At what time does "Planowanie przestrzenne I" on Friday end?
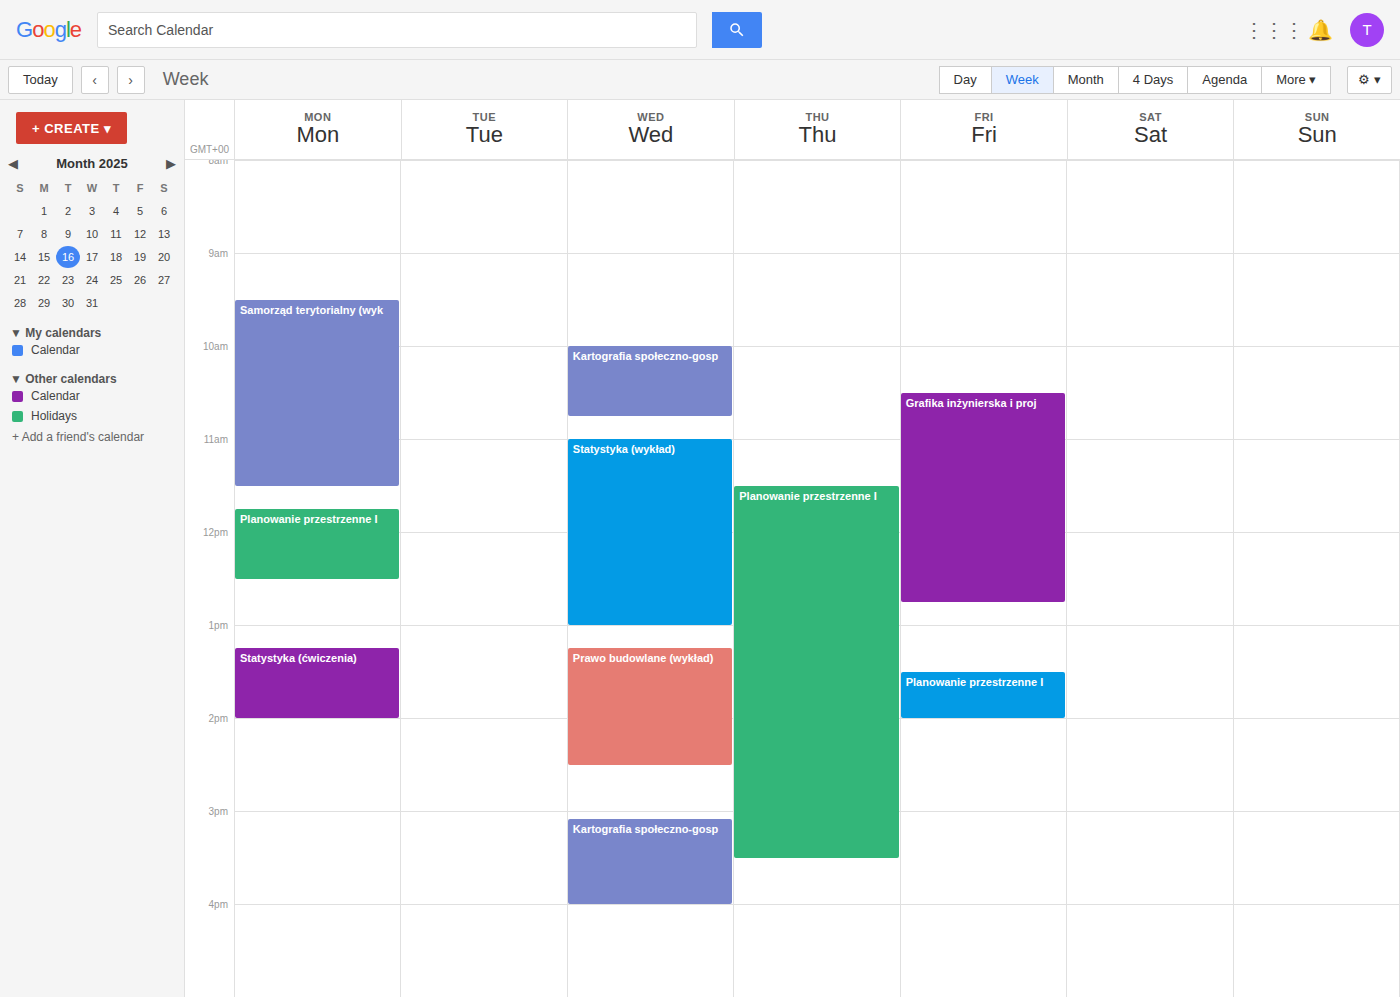
2:00 PM